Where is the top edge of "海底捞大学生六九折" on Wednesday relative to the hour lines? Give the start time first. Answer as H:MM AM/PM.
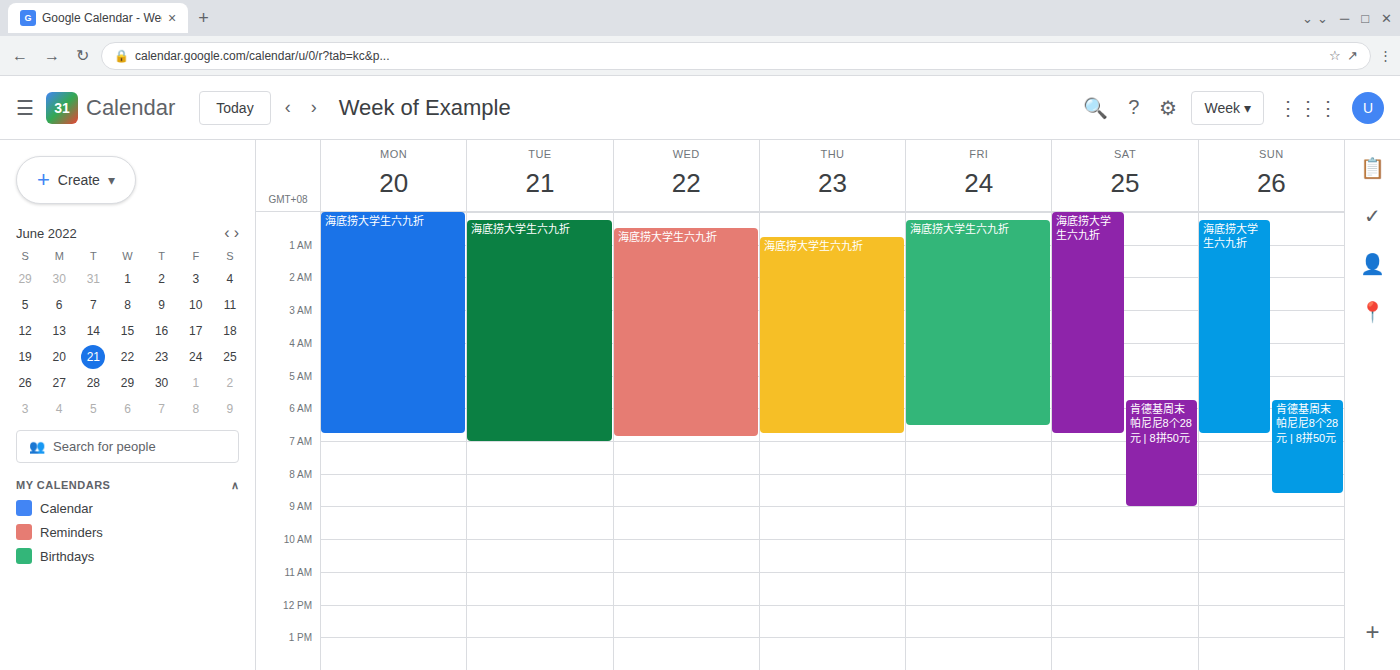
12:30 AM -- halfway between the 12 AM and 1 AM lines.